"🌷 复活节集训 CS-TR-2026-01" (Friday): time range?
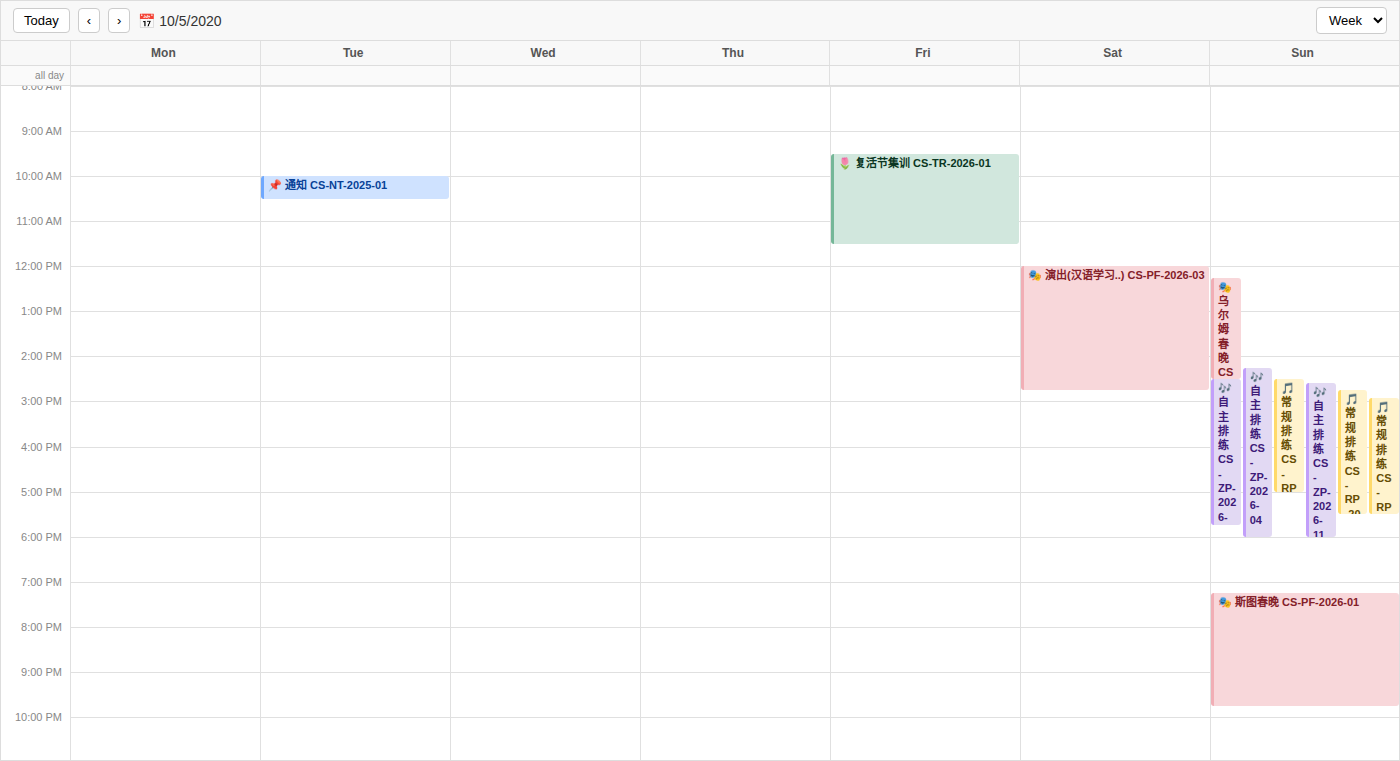
09:30 to 11:30